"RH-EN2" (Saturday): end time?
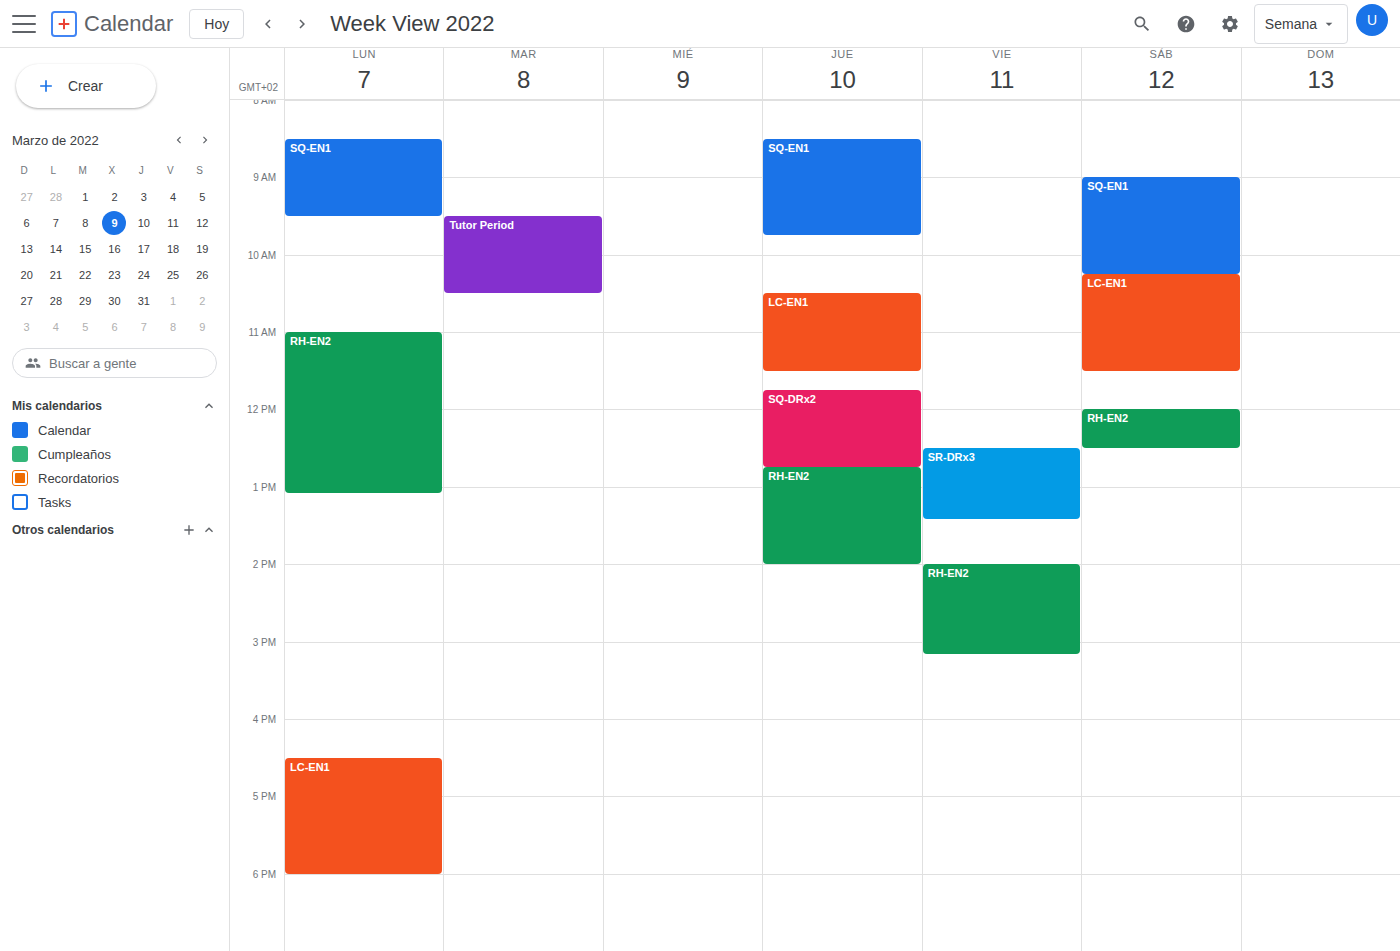
12:30 PM